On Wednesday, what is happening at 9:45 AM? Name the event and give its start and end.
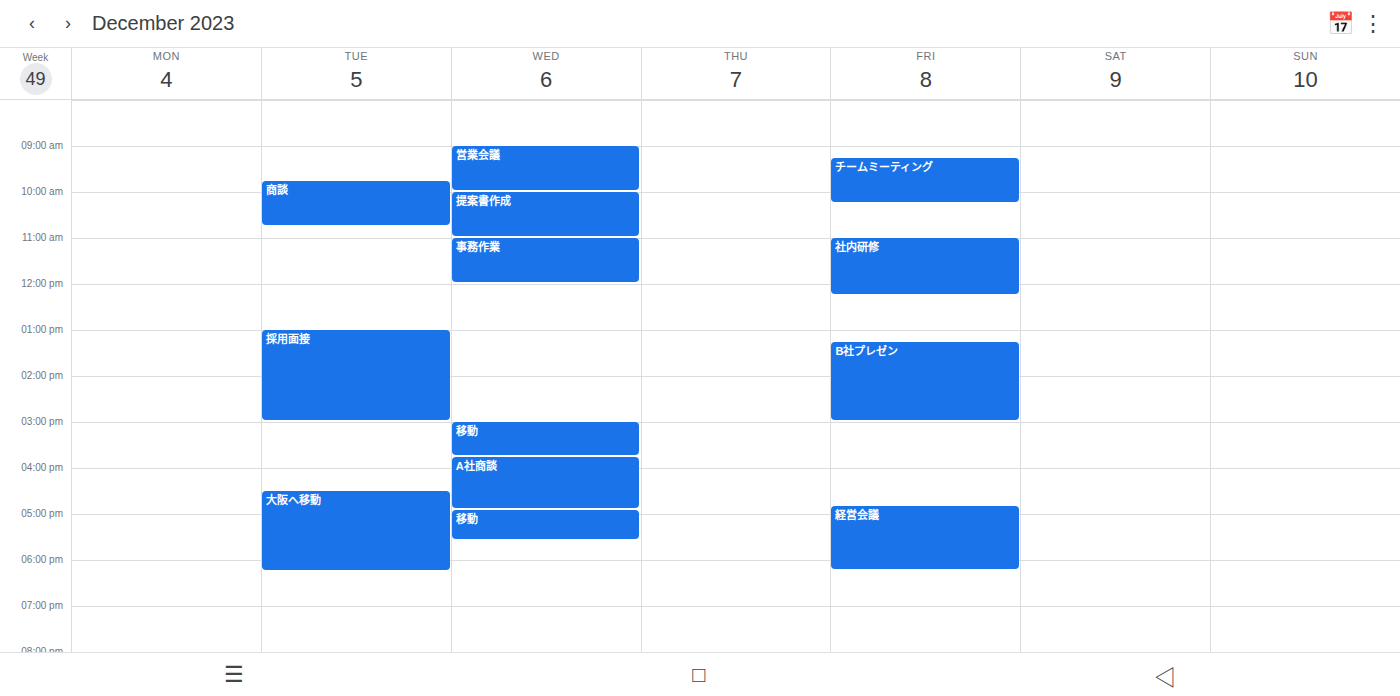
"営業会議", 9:00 AM to 10:00 AM